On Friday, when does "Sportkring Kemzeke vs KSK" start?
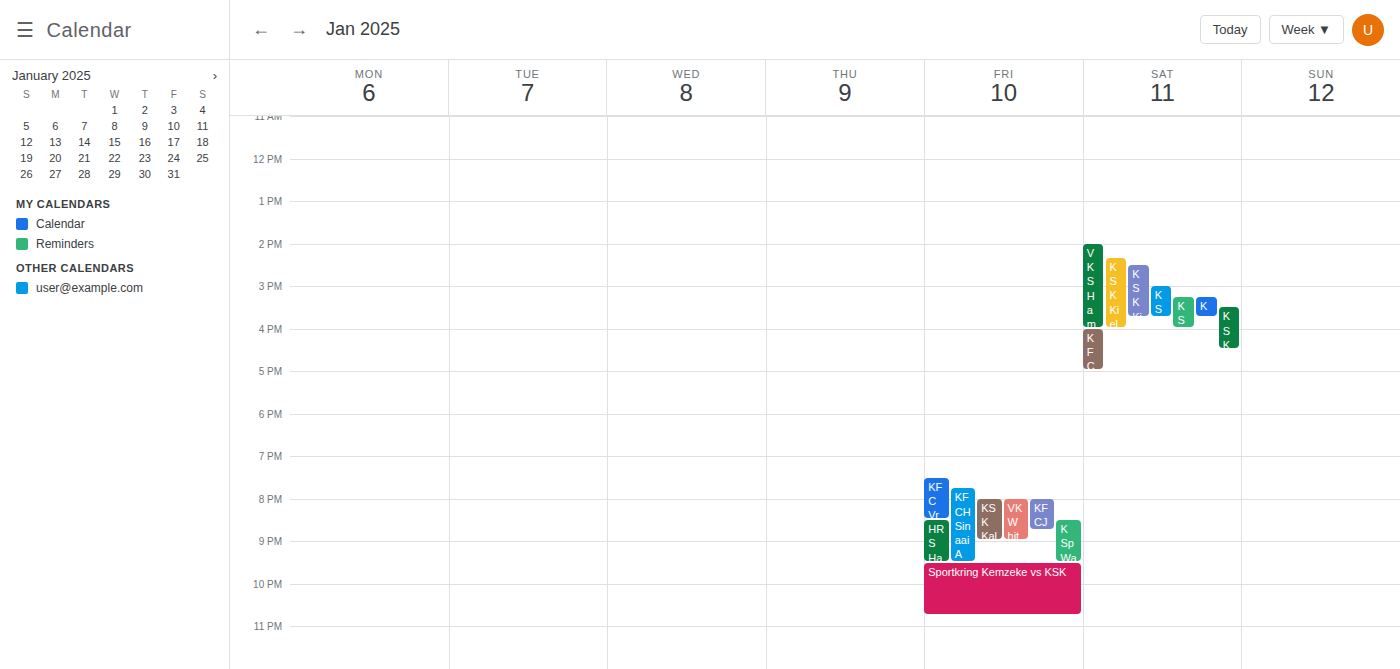
9:30 PM